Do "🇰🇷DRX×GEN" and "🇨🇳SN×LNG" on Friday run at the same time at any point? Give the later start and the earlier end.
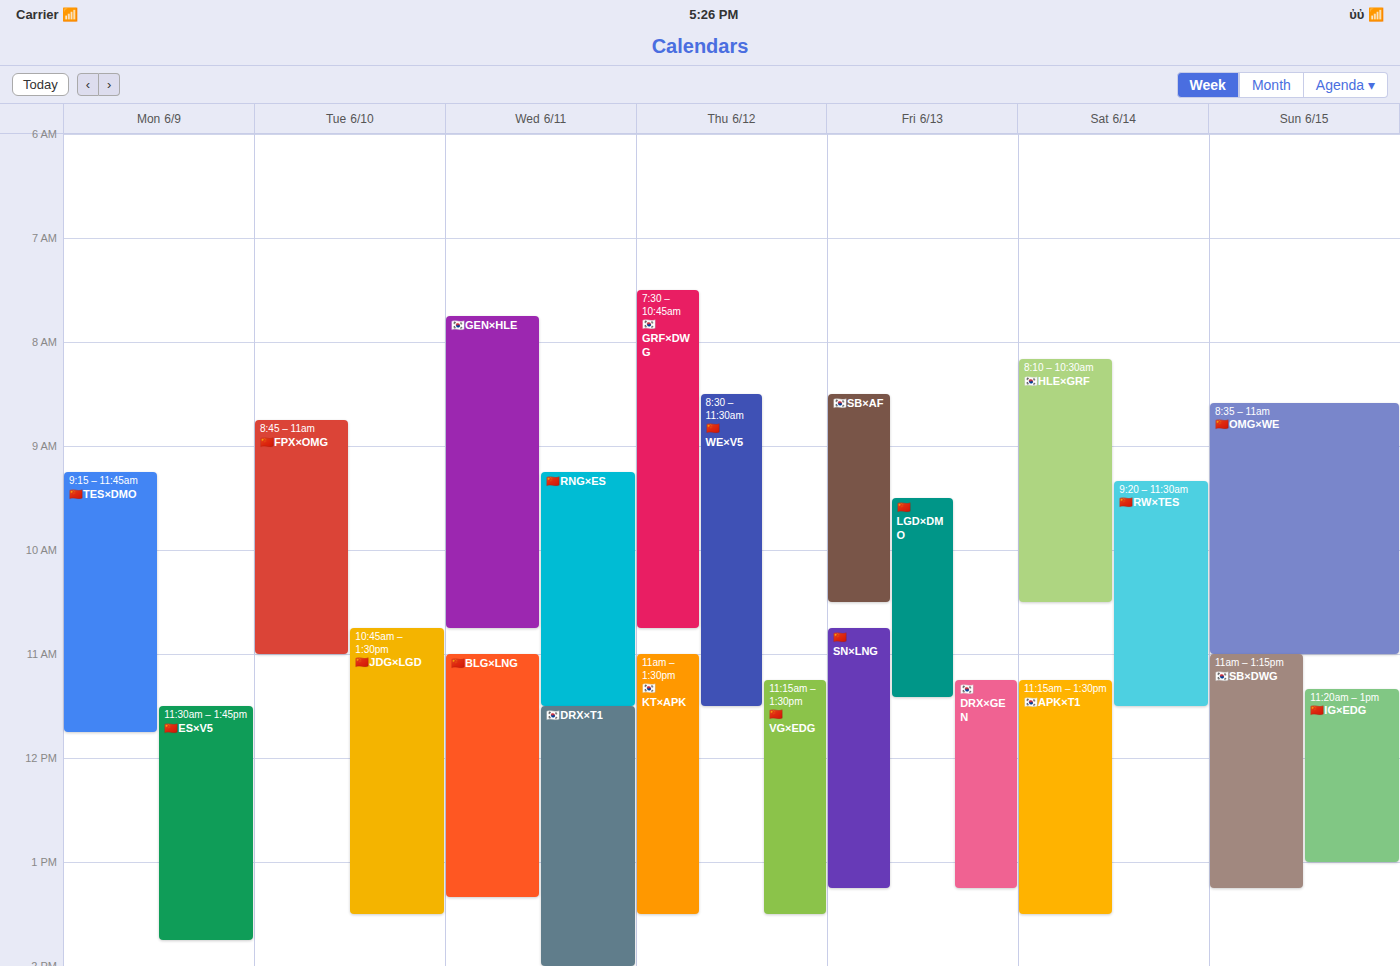
"🇰🇷DRX×GEN" starts at 11:15 AM, before "🇨🇳SN×LNG" ends at 1:15 PM -- they overlap.